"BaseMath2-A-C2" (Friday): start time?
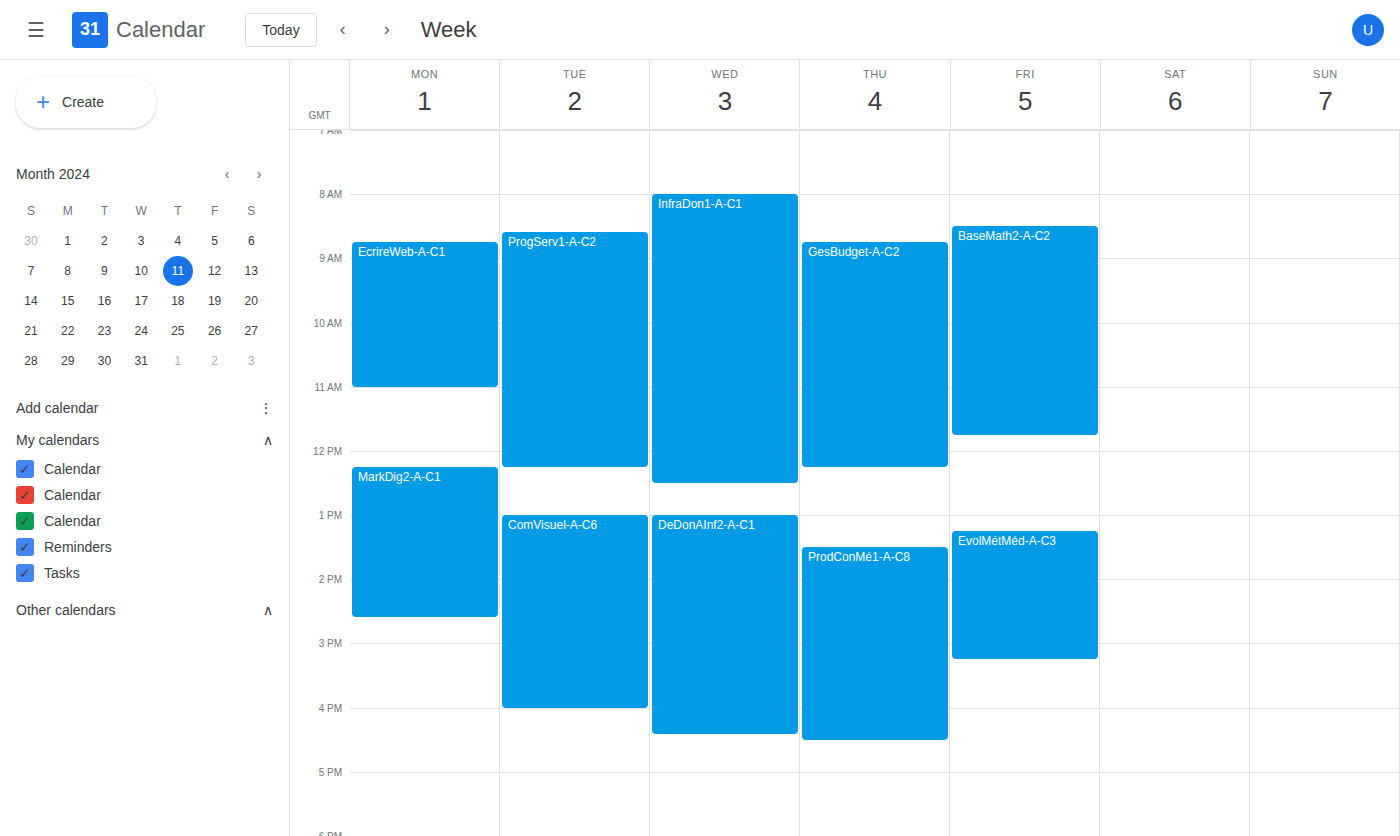
8:30 AM